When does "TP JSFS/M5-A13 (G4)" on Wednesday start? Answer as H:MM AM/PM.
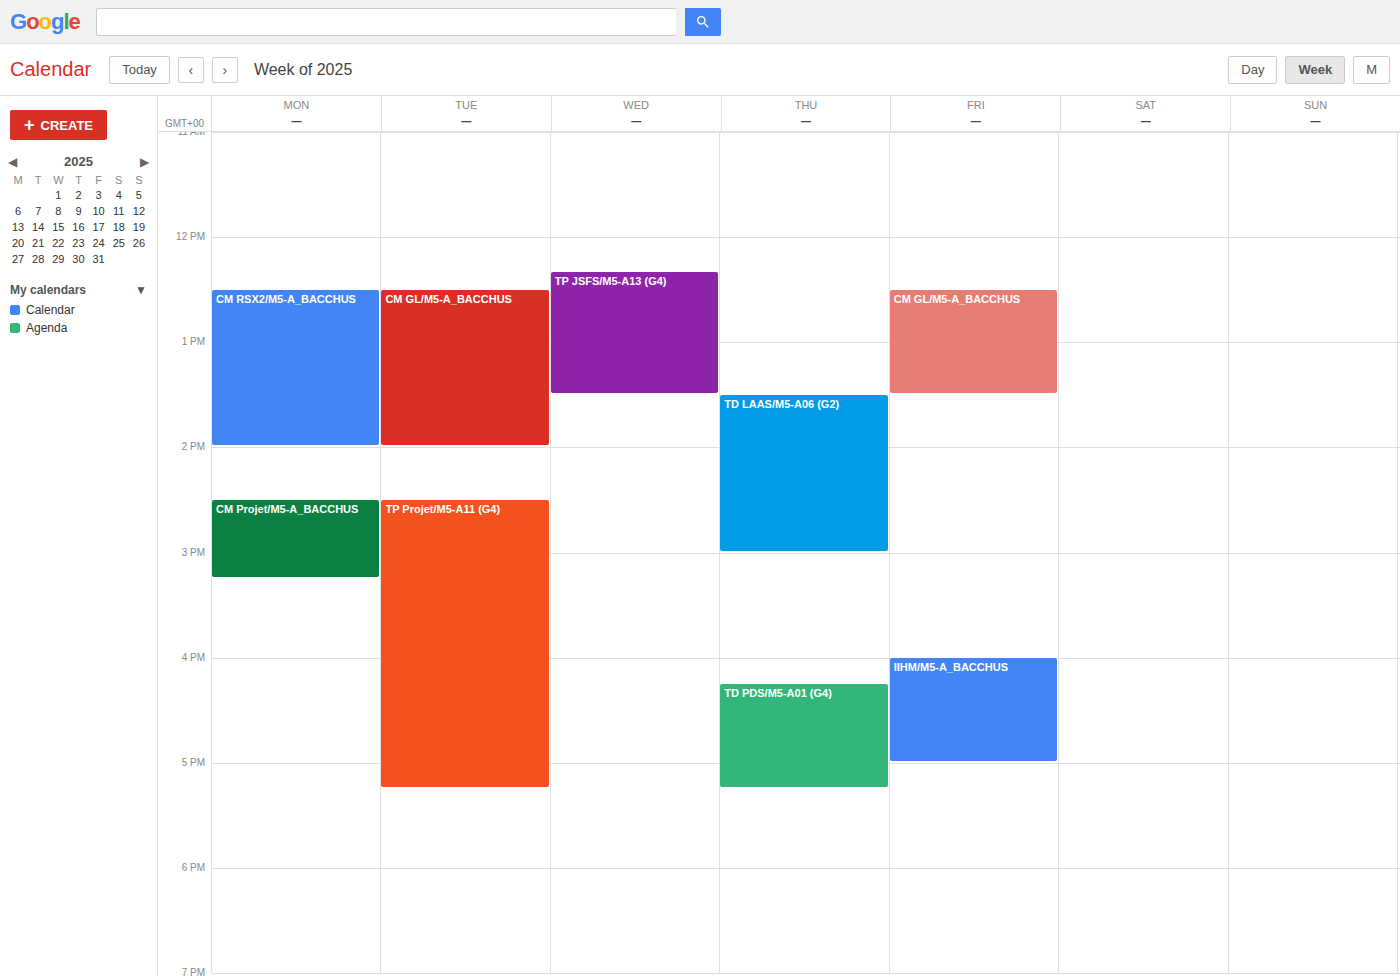
12:20 PM